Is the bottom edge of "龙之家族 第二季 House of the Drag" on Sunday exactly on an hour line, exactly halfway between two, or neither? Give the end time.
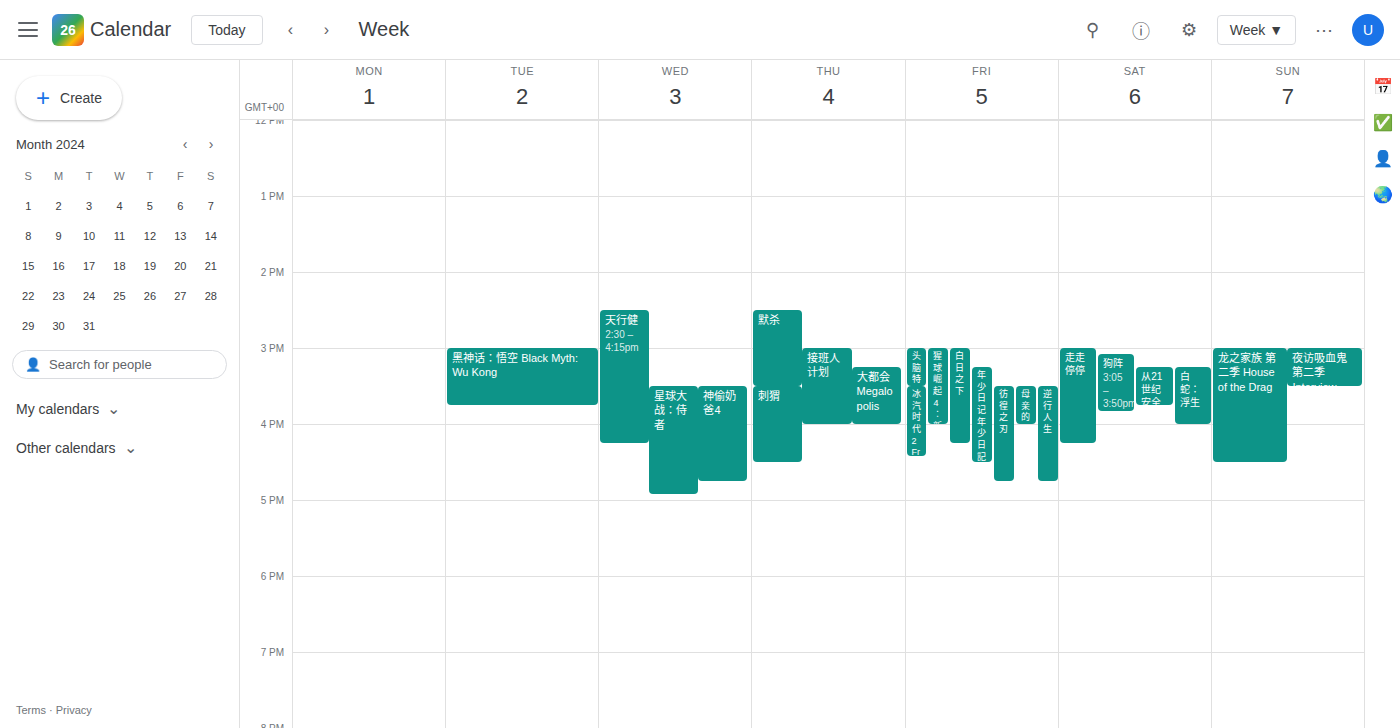
16:30 -- halfway between the 16:00 and 17:00 lines.